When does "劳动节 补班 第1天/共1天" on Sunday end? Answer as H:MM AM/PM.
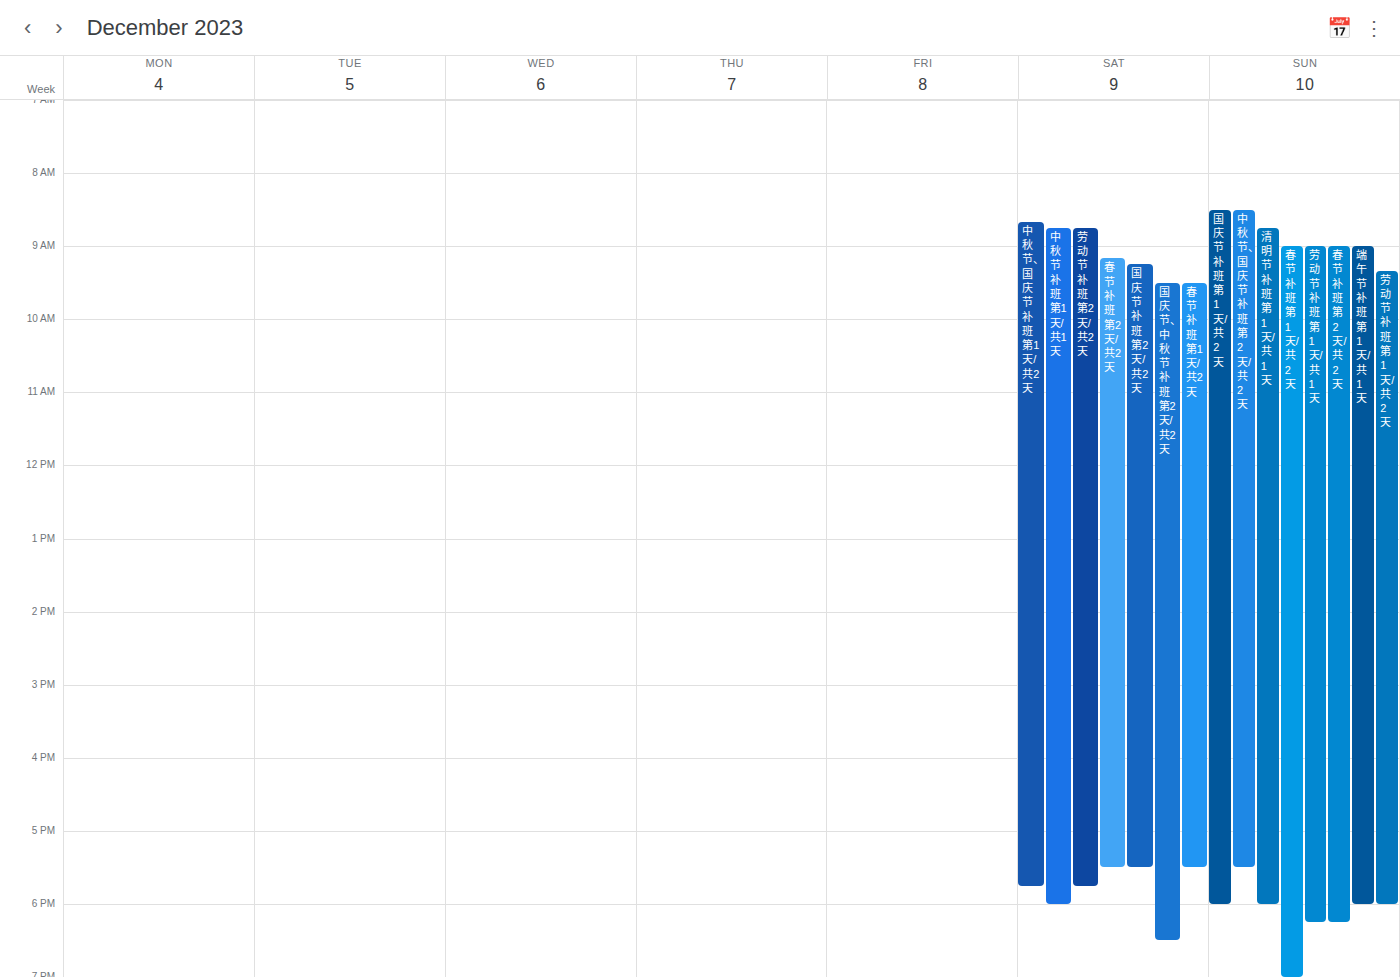
6:15 PM